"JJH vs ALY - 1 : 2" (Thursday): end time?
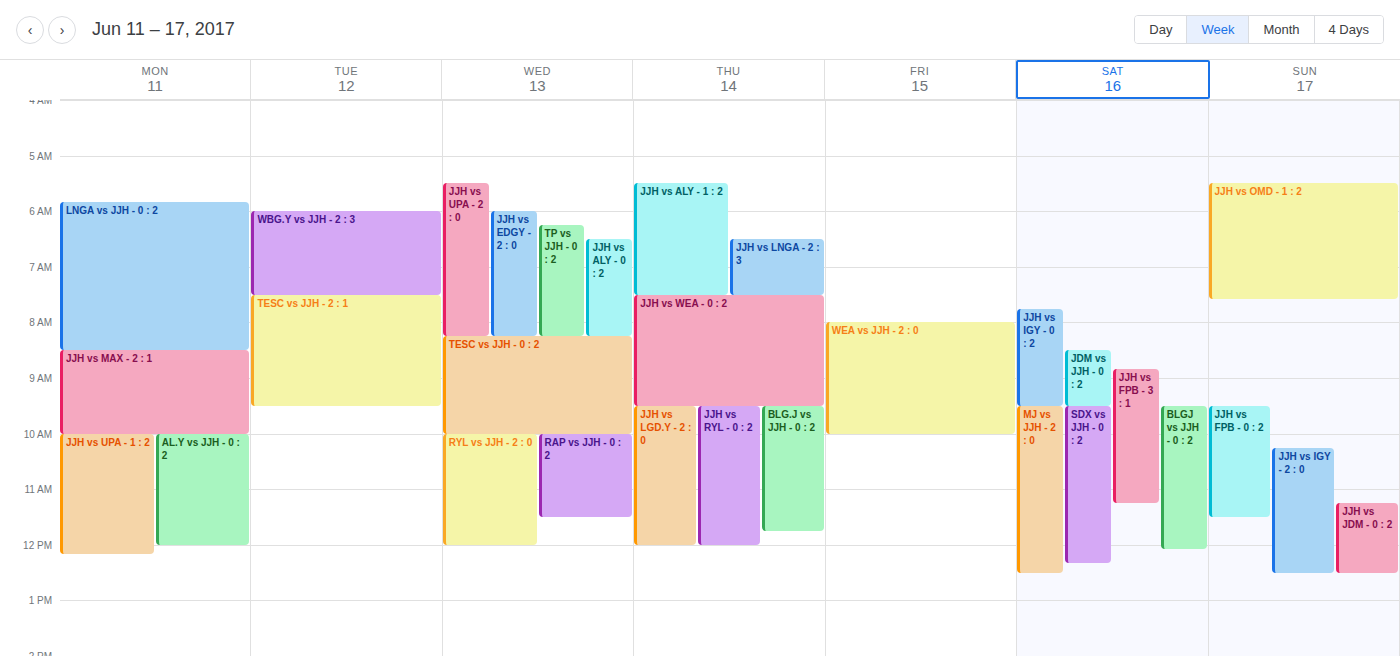
7:30 AM